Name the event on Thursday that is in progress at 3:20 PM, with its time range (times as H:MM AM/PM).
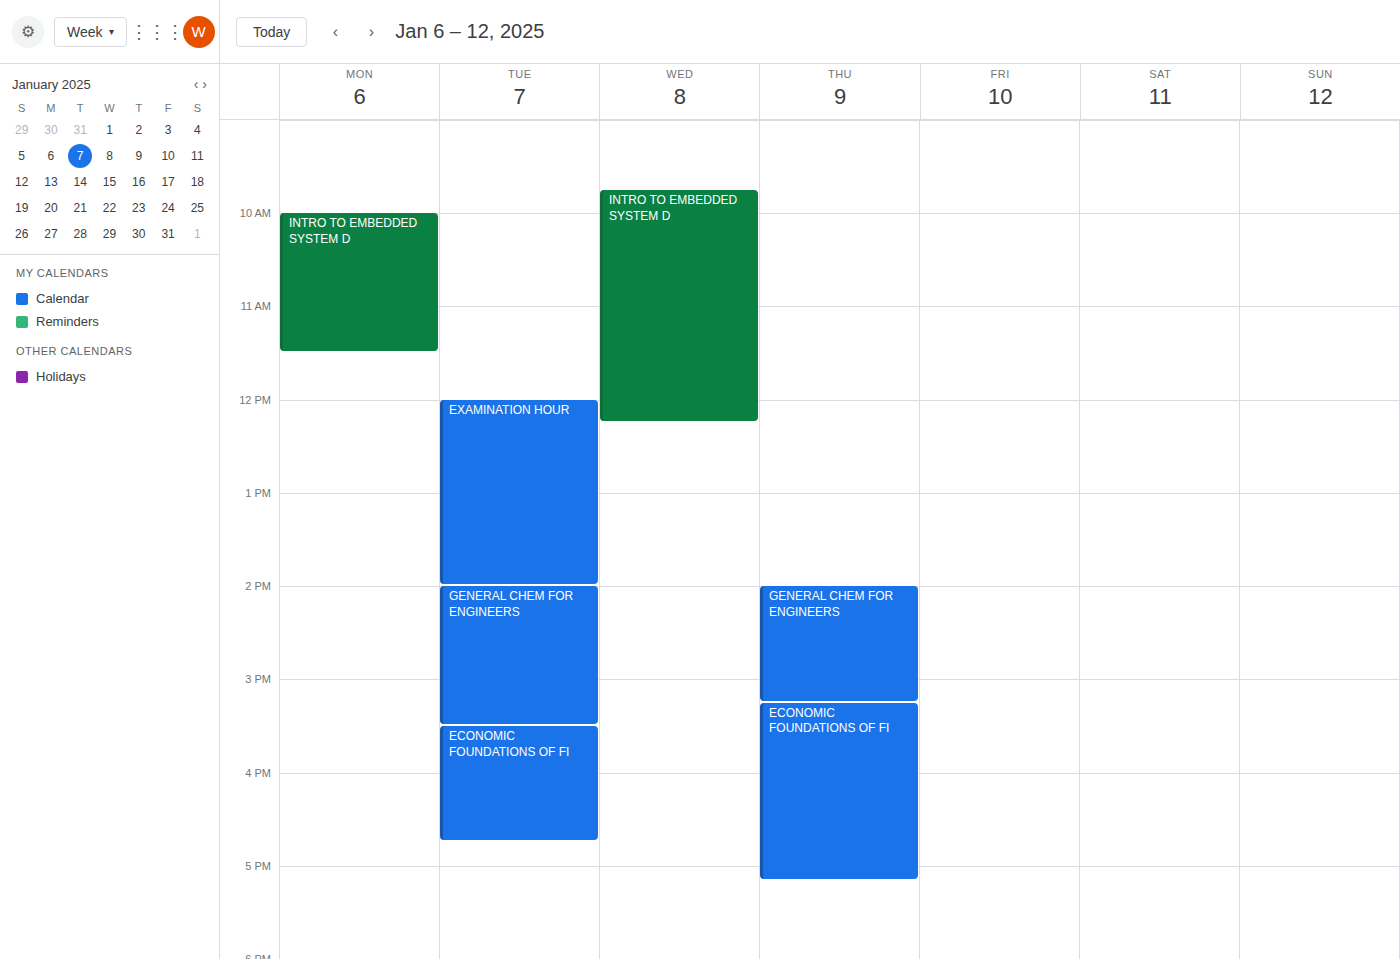
"ECONOMIC FOUNDATIONS OF FI", 3:15 PM to 5:10 PM